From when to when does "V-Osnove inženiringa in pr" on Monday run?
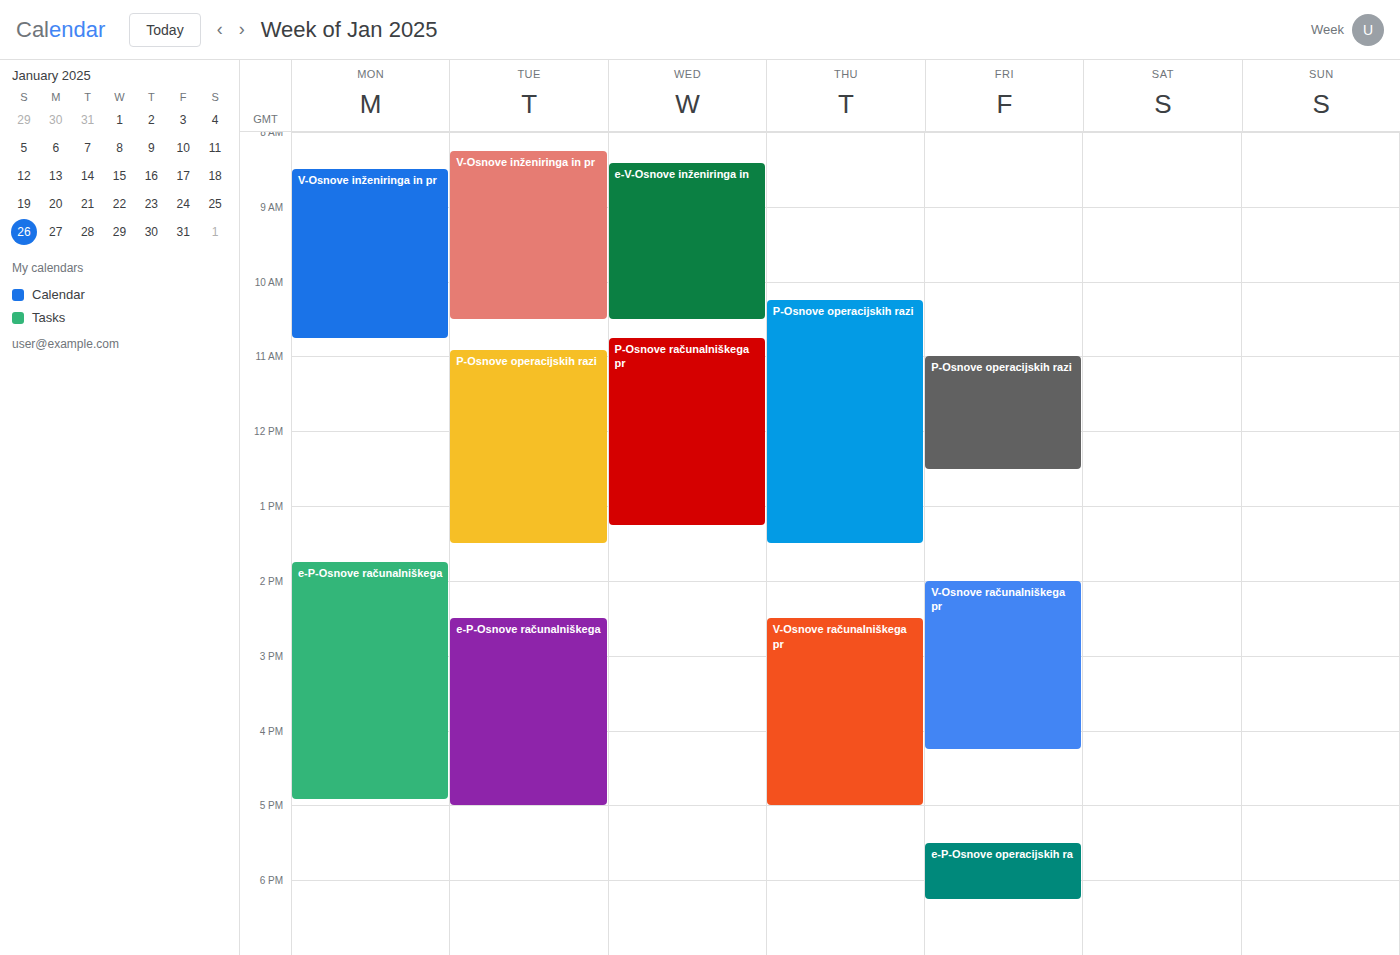
8:30 AM to 10:45 AM